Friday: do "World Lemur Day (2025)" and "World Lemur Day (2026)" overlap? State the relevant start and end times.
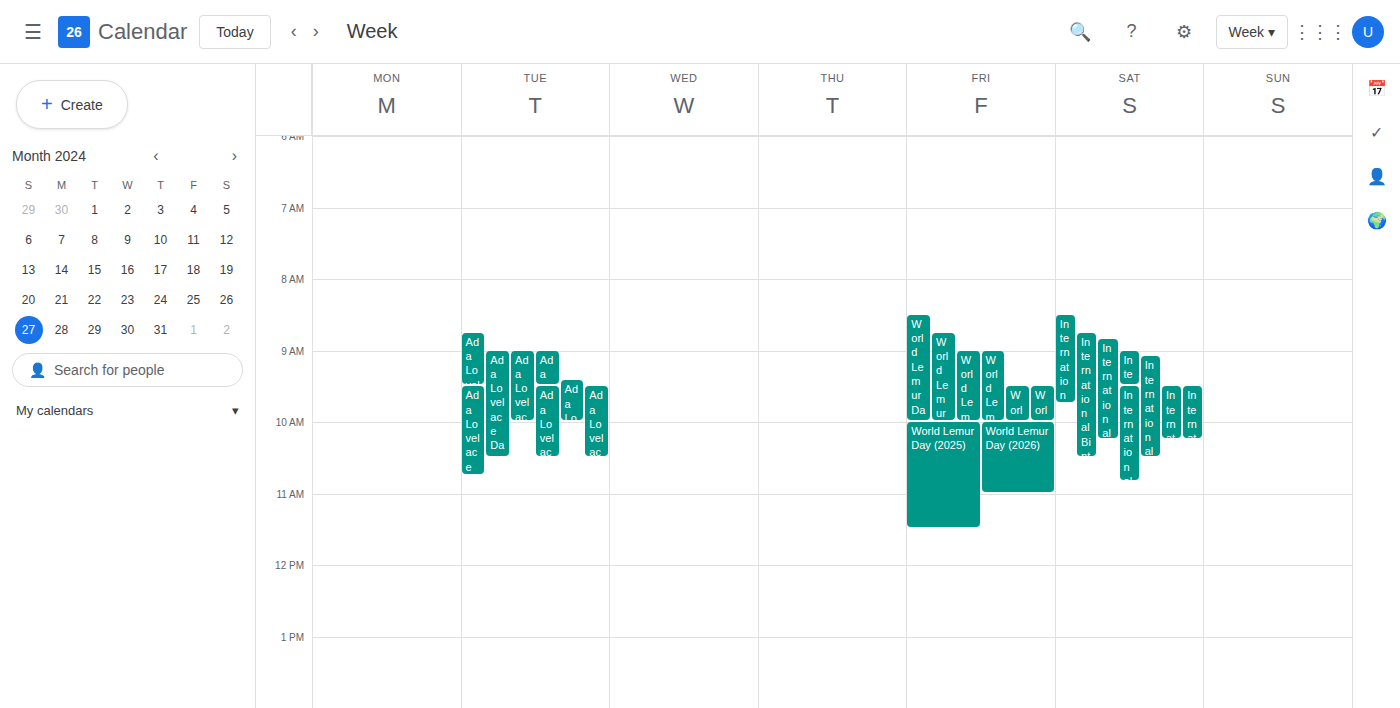
"World Lemur Day (2025)" starts at 10:00 AM, before "World Lemur Day (2026)" ends at 11:00 AM -- they overlap.